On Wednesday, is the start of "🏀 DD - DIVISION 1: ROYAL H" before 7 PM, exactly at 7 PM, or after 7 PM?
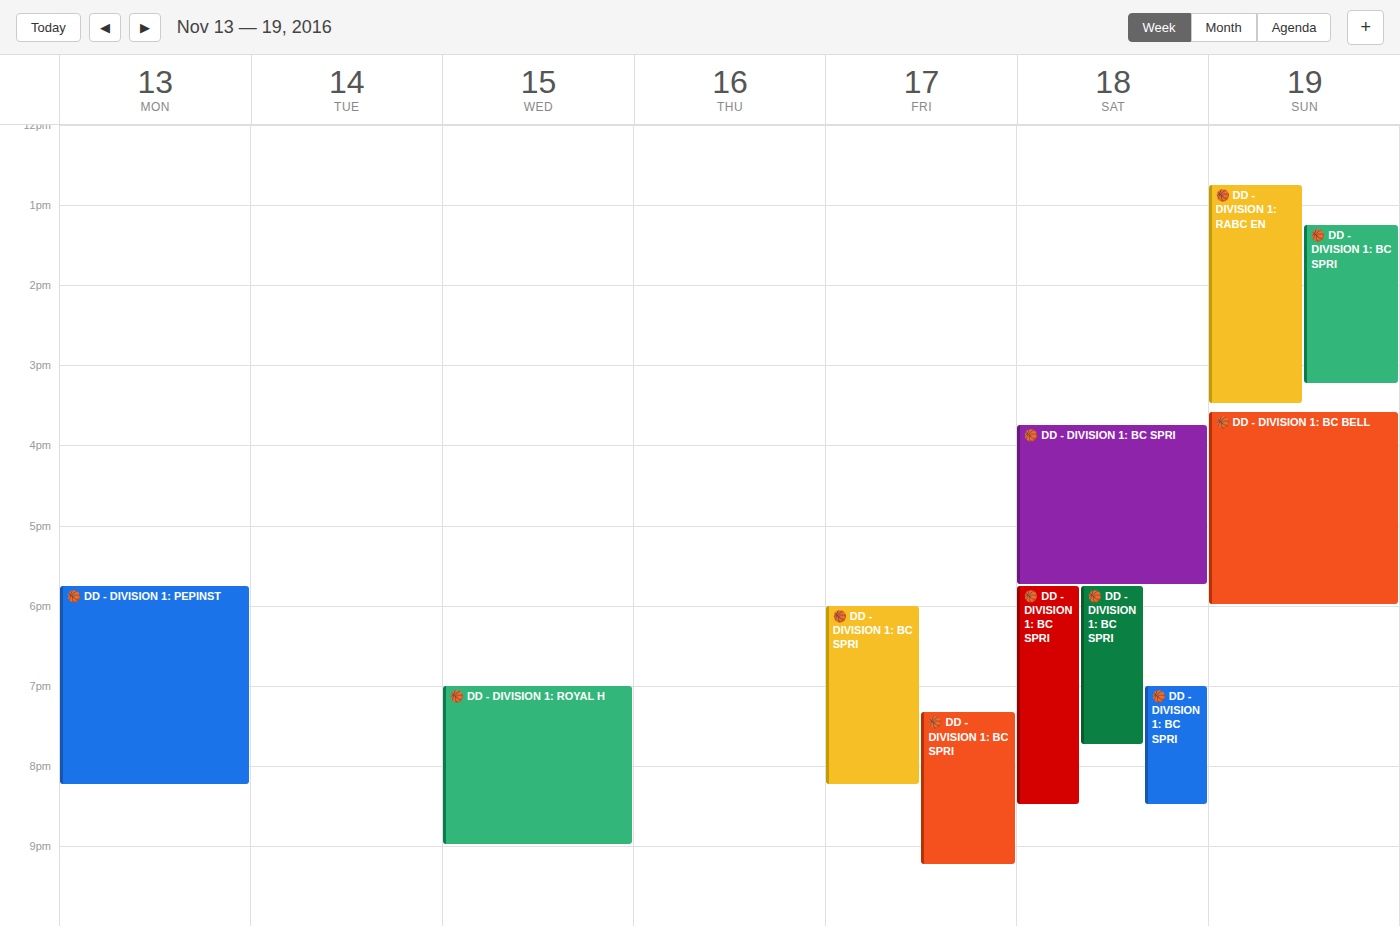
7:00 PM -- exactly at 7 PM, on the 7 PM line.